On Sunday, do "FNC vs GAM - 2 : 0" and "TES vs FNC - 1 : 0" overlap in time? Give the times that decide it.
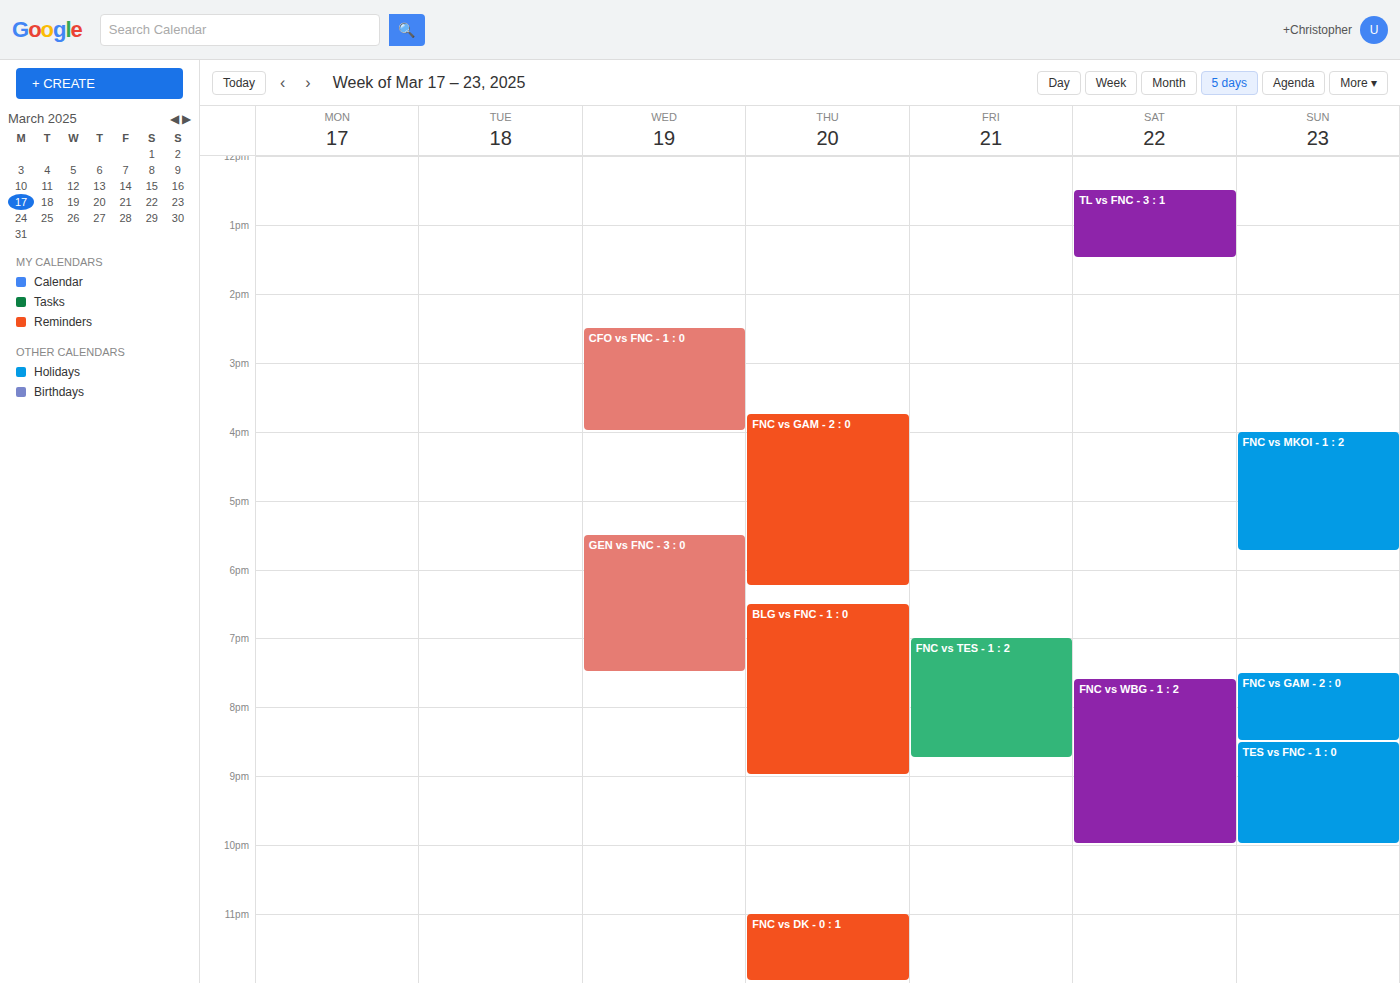
"FNC vs GAM - 2 : 0" ends at 8:30 PM, exactly when "TES vs FNC - 1 : 0" starts -- they touch but do not overlap.